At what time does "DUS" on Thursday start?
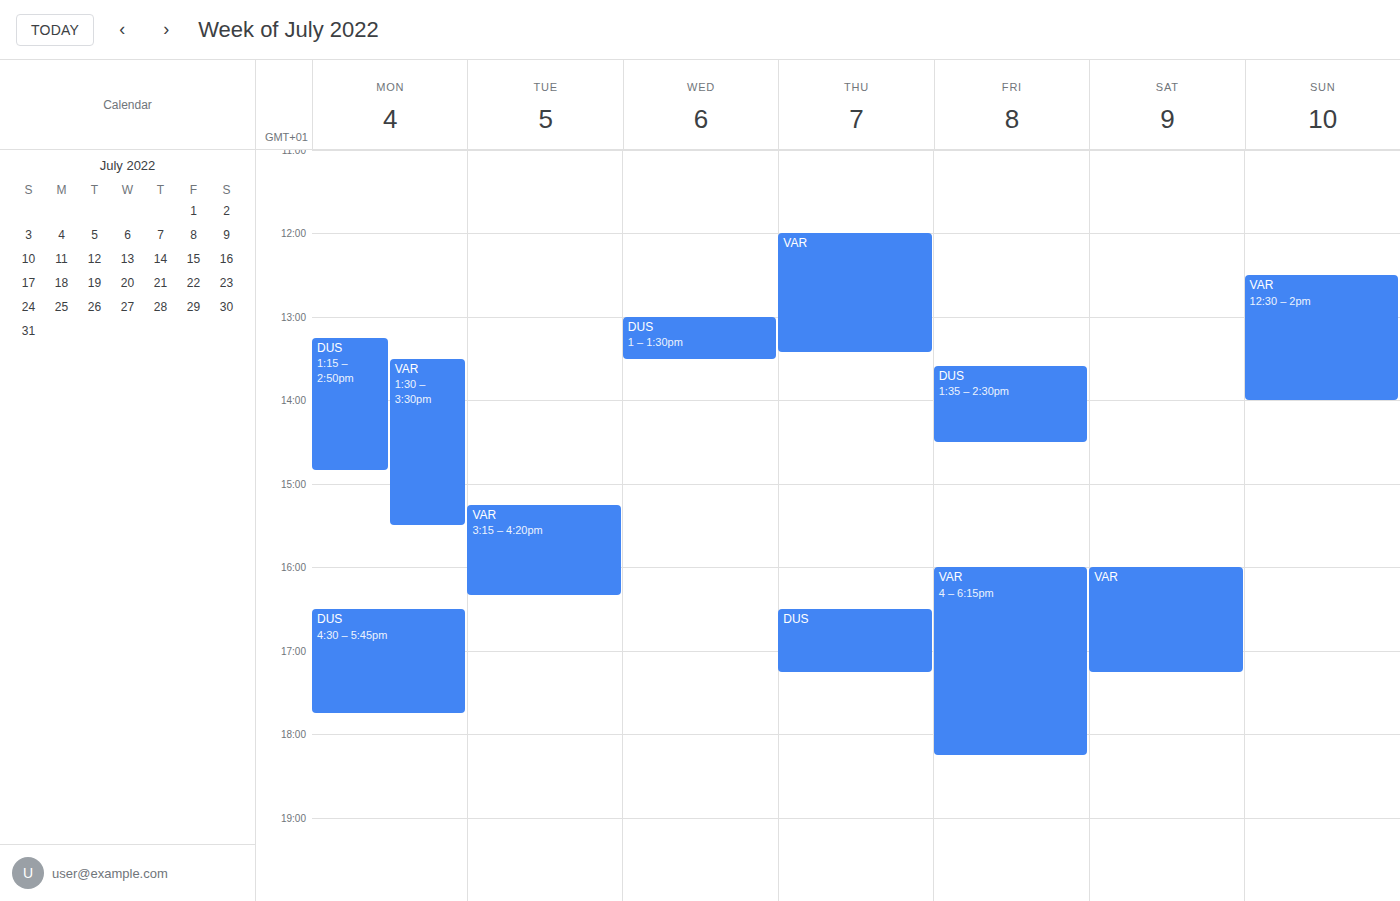
4:30 PM